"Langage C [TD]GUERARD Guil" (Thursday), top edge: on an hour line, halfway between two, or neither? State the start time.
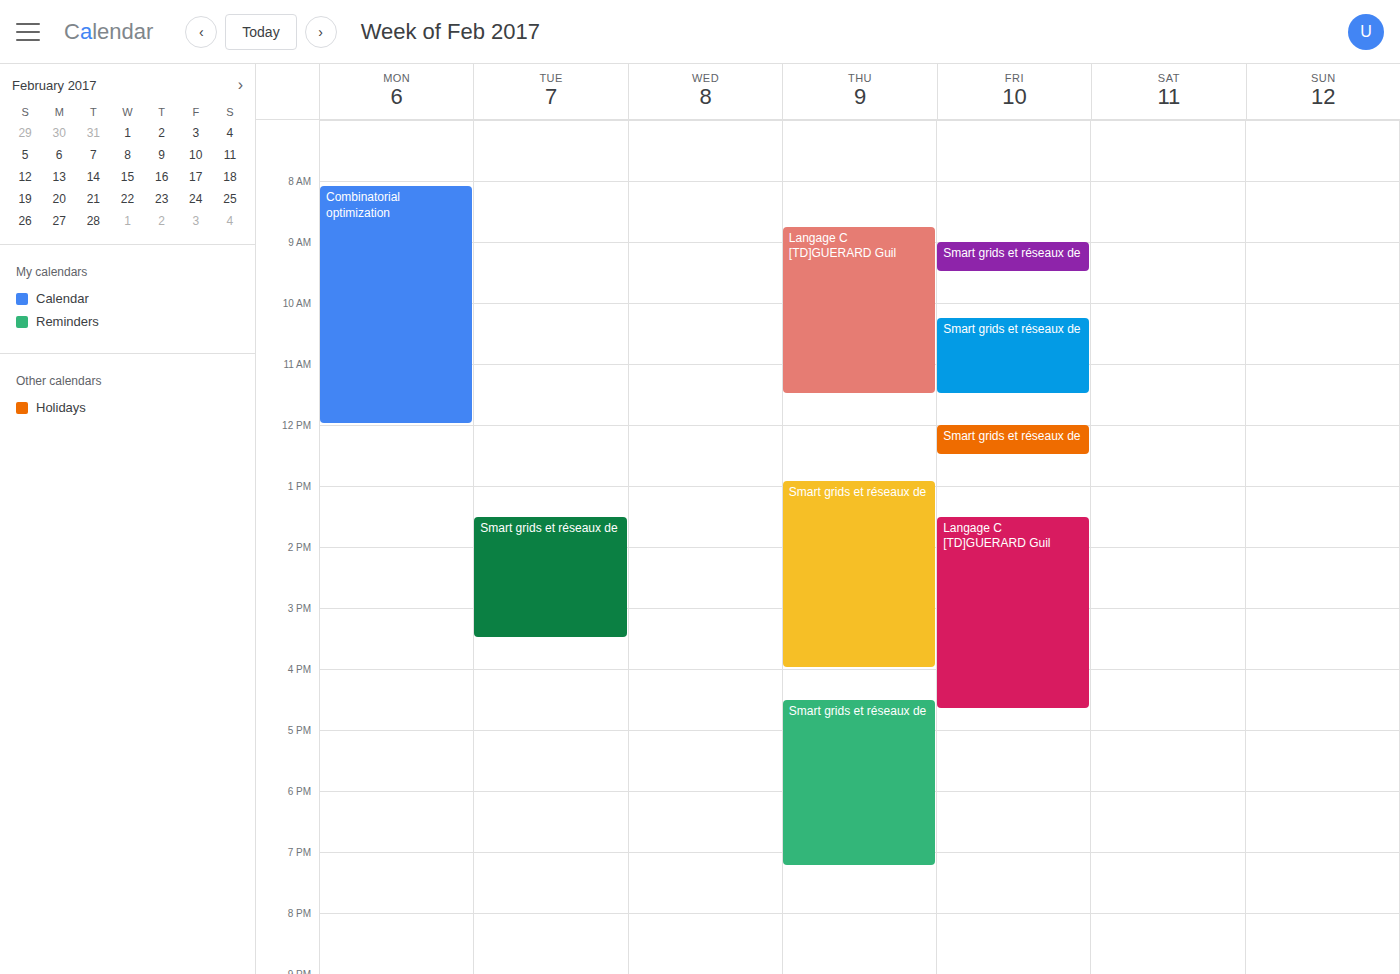
8:45 AM -- neither: three quarters of the way from the 8 AM line to the 9 AM line.